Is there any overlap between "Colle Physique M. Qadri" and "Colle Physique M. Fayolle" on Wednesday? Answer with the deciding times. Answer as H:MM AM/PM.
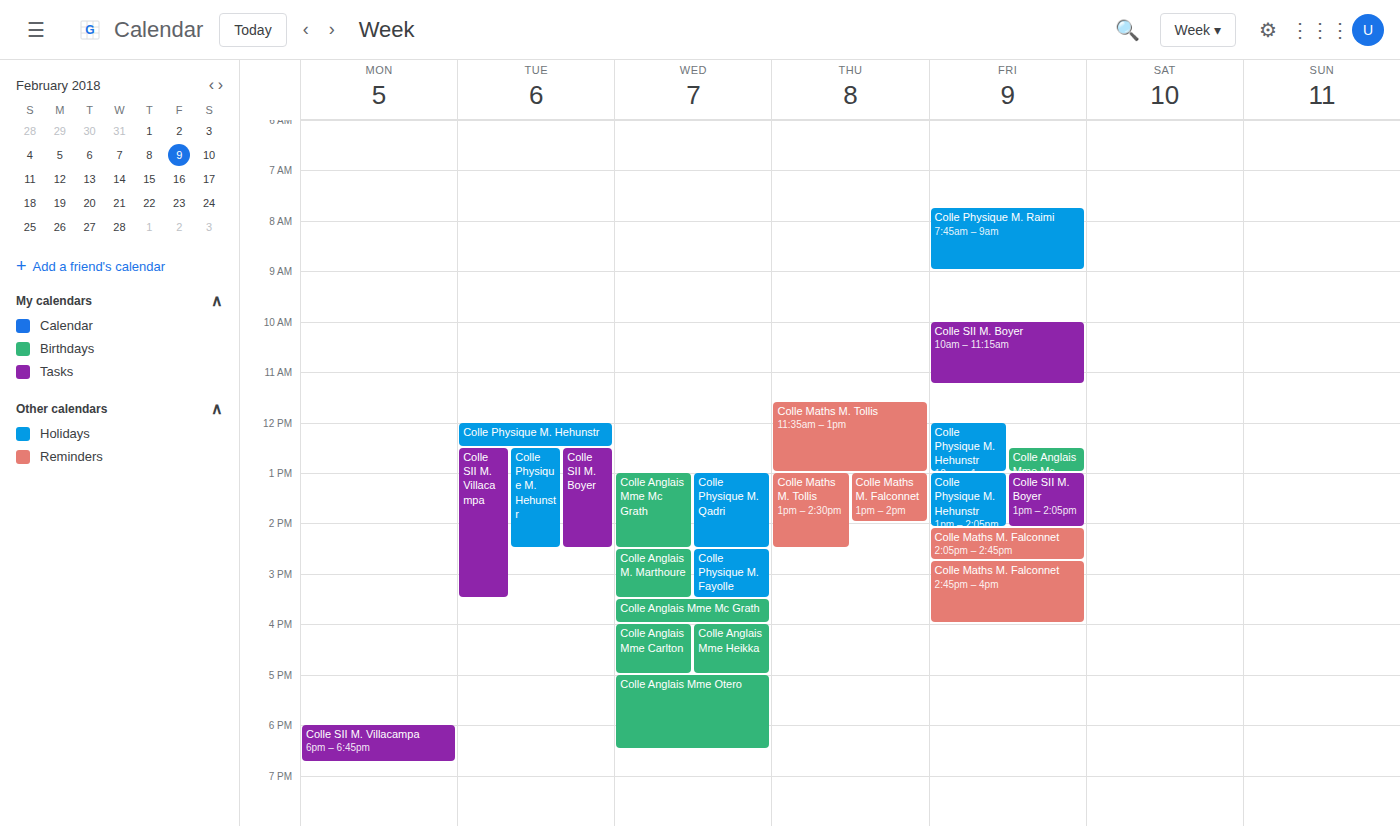
"Colle Physique M. Qadri" ends at 2:30 PM, exactly when "Colle Physique M. Fayolle" starts -- they touch but do not overlap.